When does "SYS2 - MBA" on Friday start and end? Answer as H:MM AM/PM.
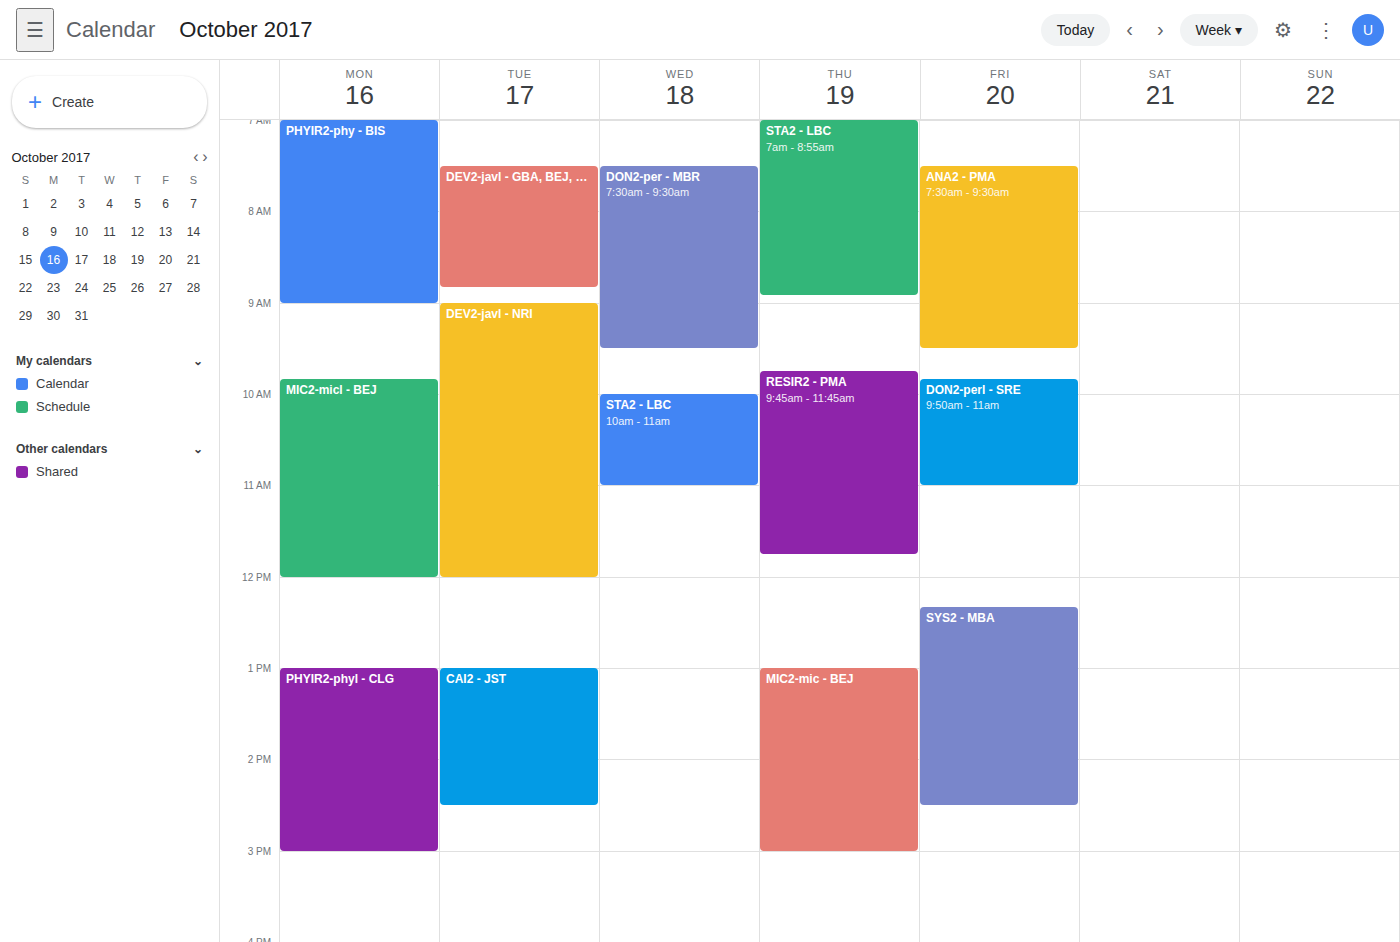
12:20 PM to 2:30 PM